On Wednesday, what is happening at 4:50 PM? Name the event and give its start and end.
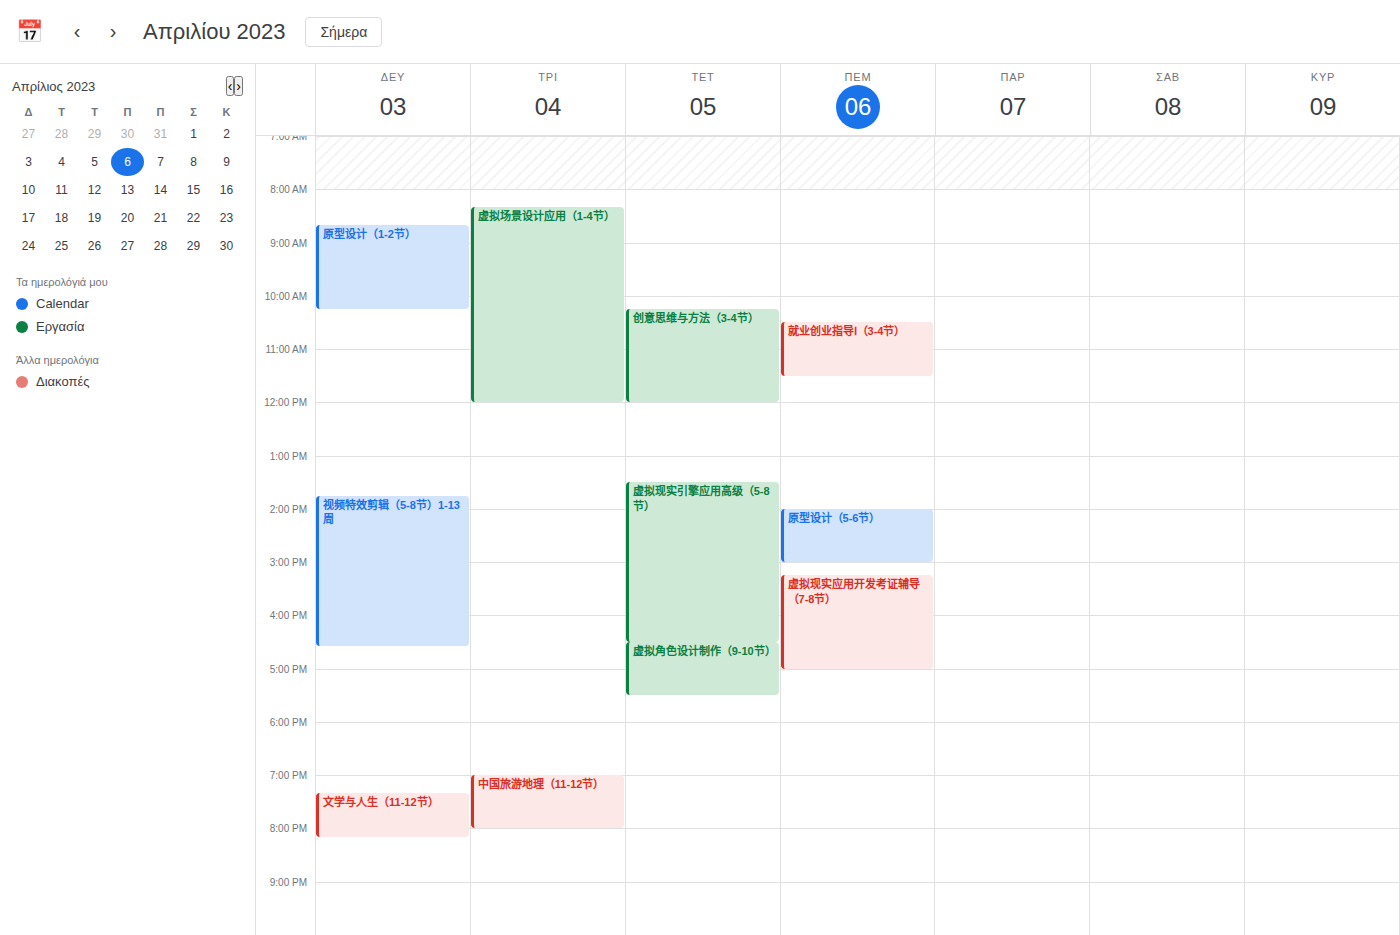
"虚拟角色设计制作（9-10节）", 4:30 PM to 5:30 PM